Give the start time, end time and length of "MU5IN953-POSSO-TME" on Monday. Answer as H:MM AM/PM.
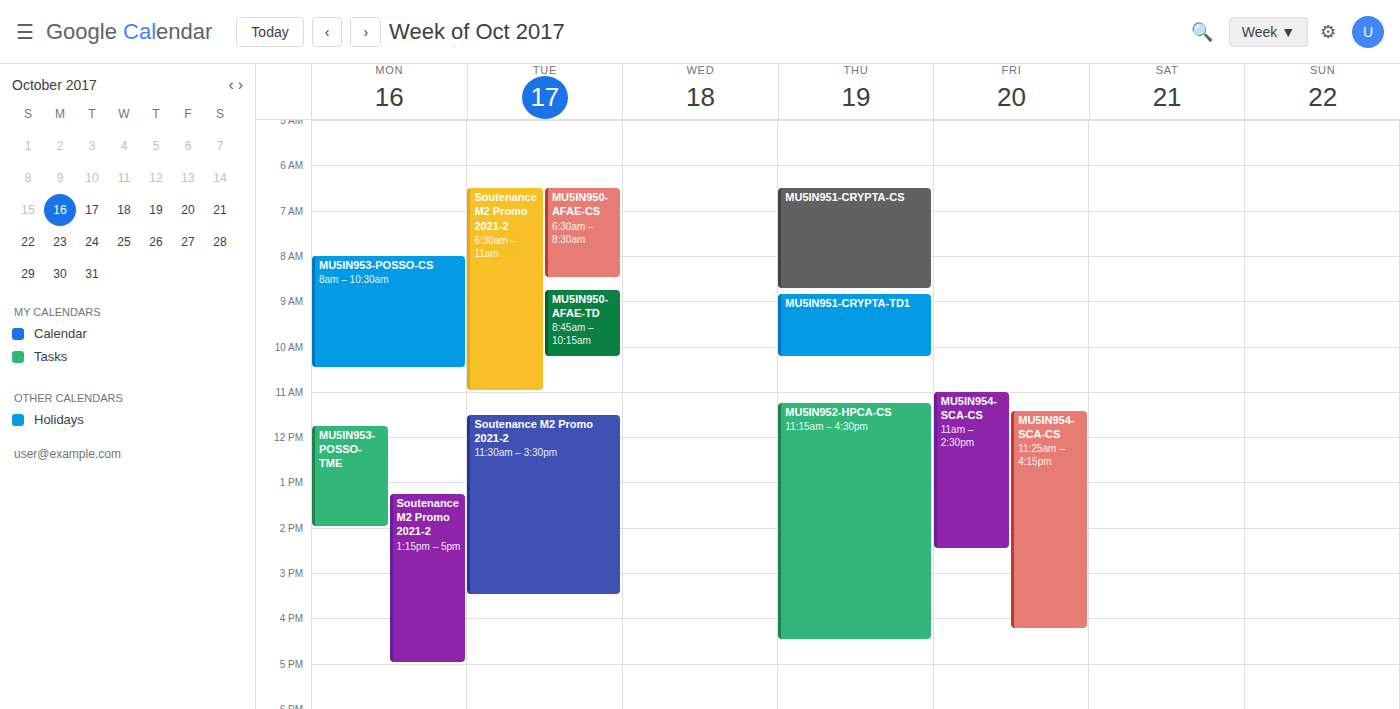
11:45 AM to 2:00 PM, 2 hours 15 minutes